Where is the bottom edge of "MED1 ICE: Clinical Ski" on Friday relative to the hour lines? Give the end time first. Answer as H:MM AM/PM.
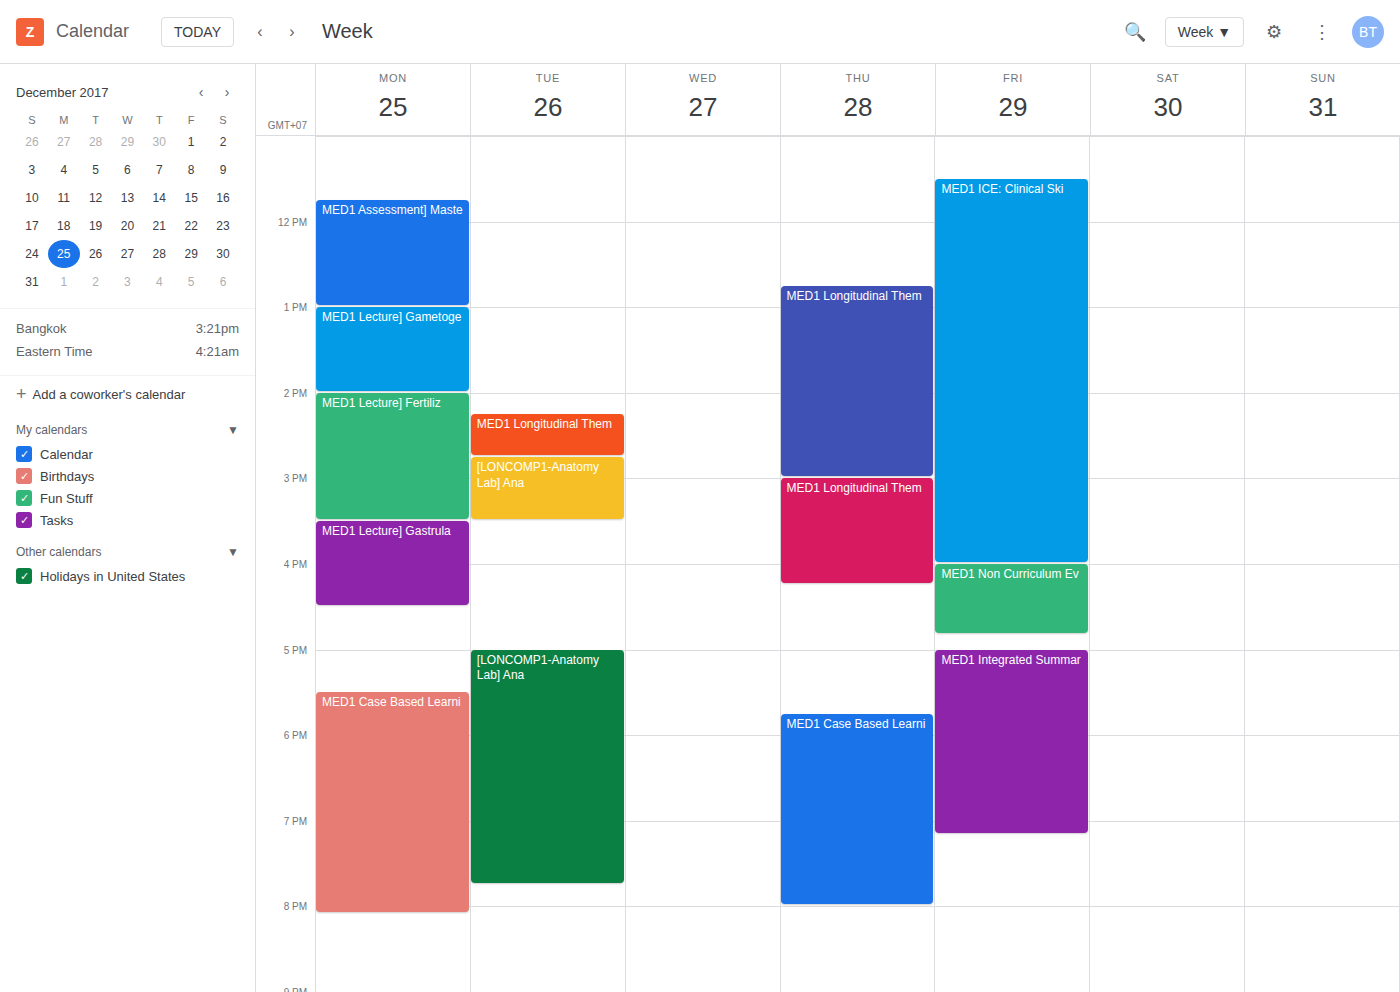
4:00 PM -- exactly on the 4 PM line.